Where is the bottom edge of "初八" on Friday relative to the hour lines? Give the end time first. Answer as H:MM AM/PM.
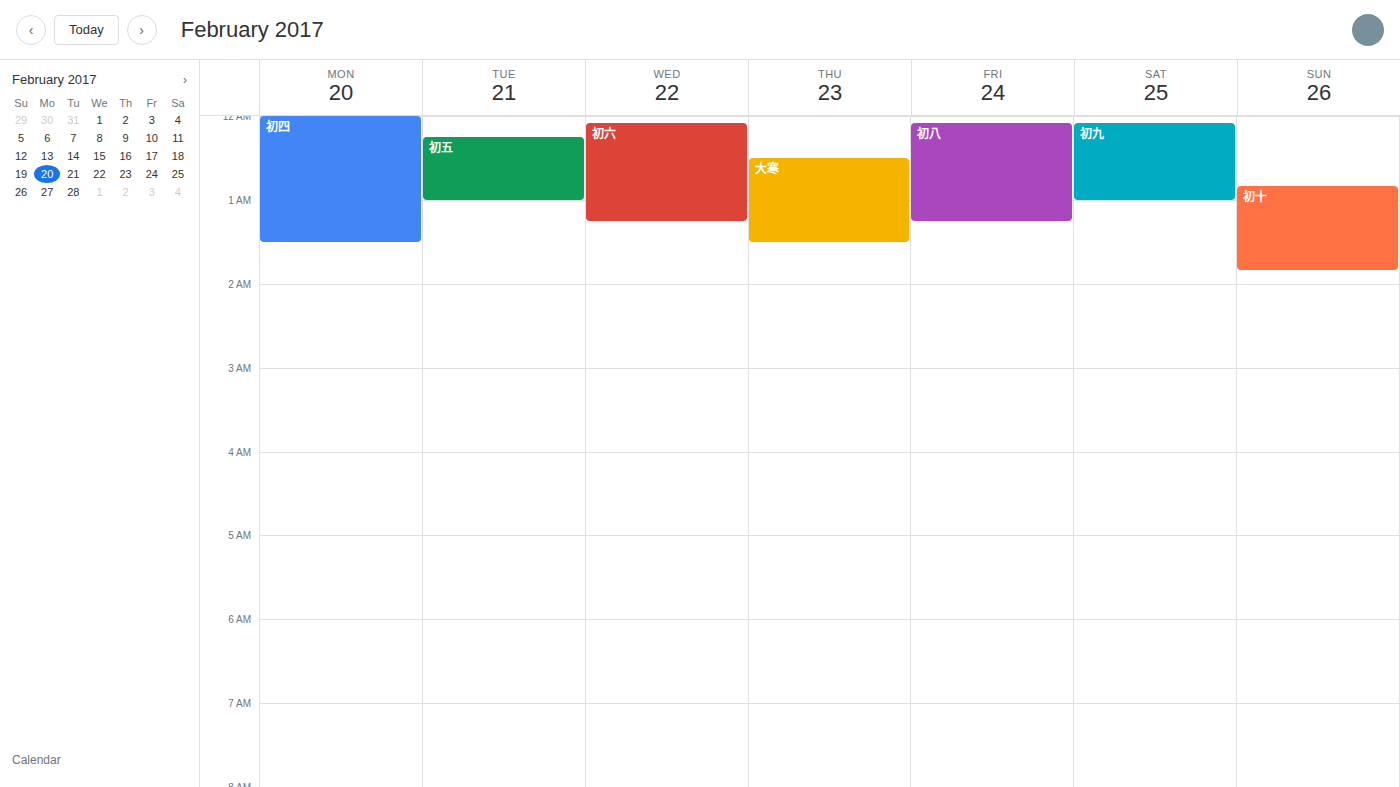
1:15 AM -- neither: a quarter of the way from the 1 AM line to the 2 AM line.